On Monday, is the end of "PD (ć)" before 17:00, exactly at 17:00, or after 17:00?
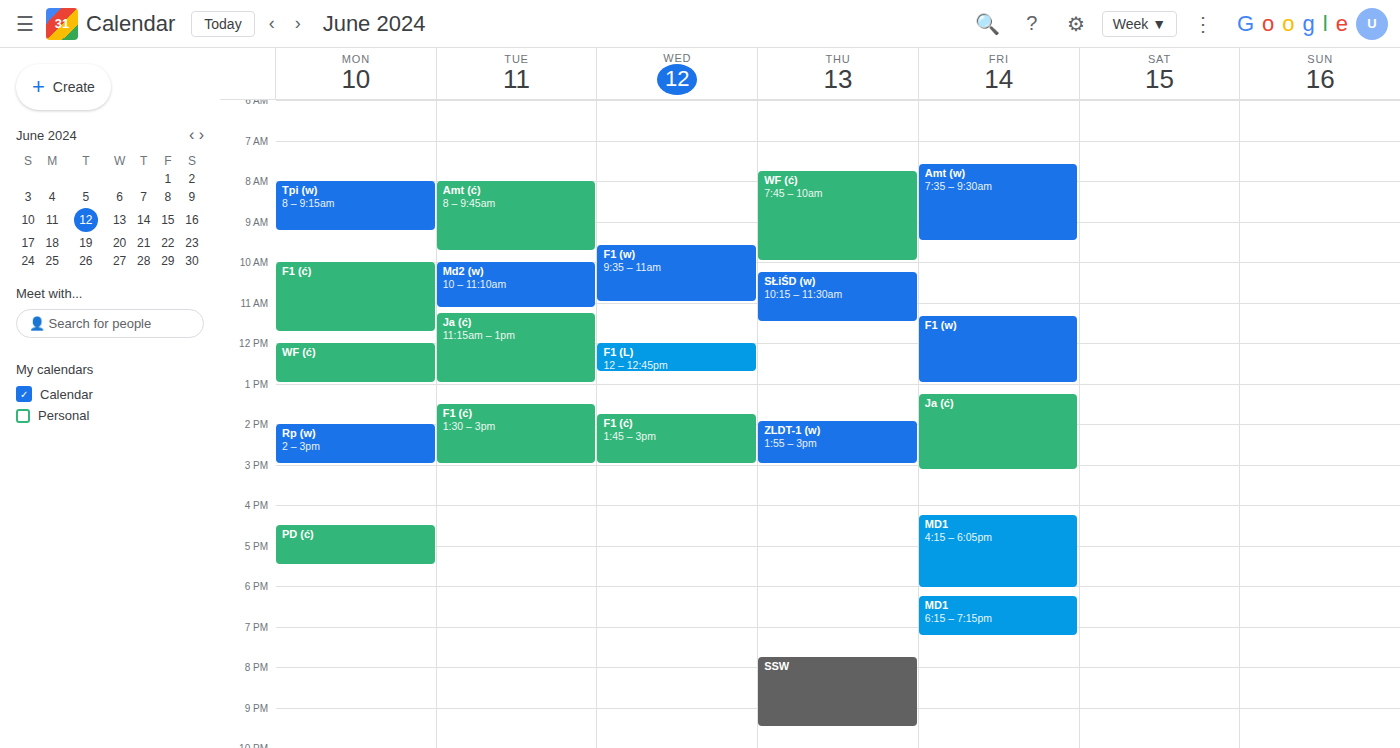
17:30 -- after 17:00, 30 minutes below the 17:00 line.